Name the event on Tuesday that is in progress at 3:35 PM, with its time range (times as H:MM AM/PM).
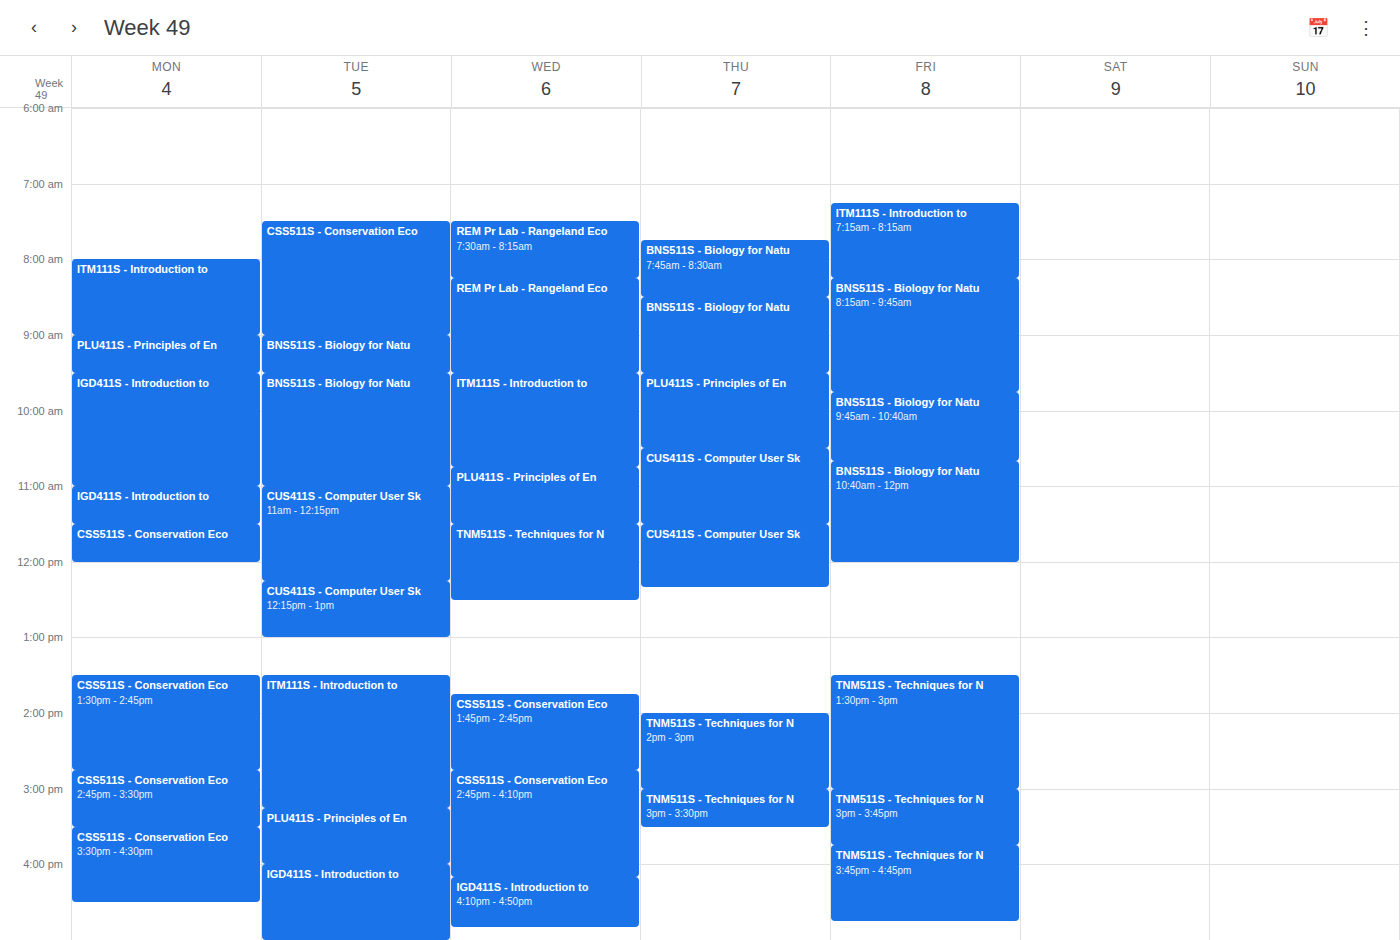
"PLU411S - Principles of En", 3:15 PM to 4:00 PM